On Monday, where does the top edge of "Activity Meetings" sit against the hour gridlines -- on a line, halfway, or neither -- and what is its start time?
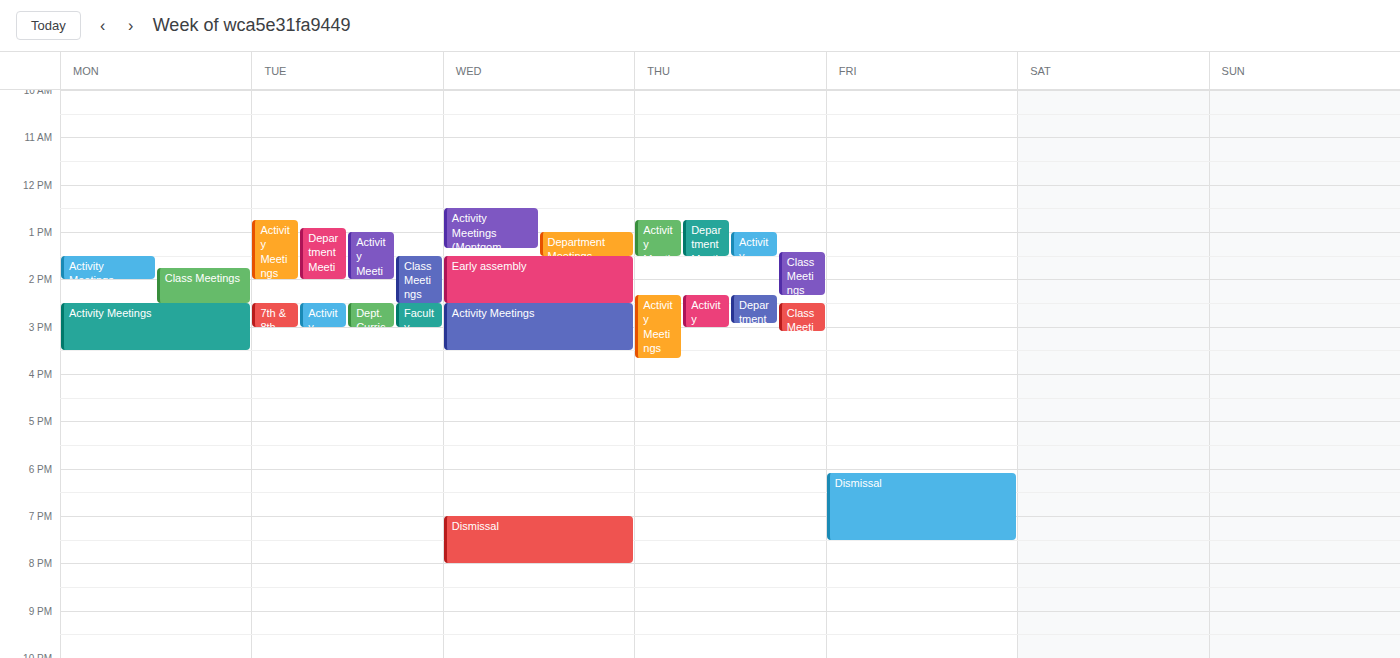
2:30 PM -- halfway between the 2 PM and 3 PM lines.